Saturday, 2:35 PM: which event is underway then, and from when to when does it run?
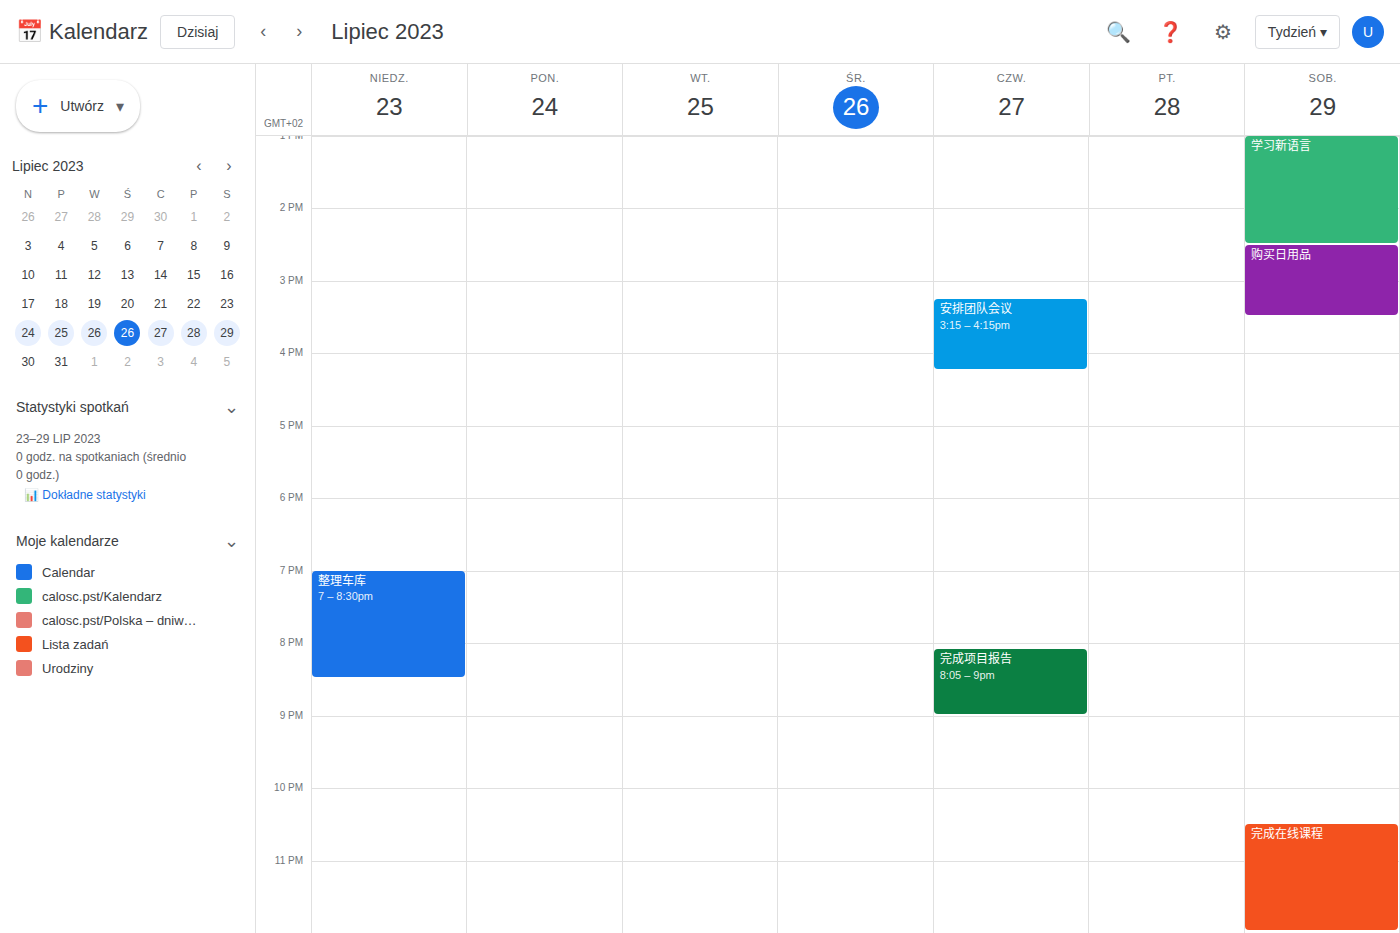
"购买日用品", 2:30 PM to 3:30 PM